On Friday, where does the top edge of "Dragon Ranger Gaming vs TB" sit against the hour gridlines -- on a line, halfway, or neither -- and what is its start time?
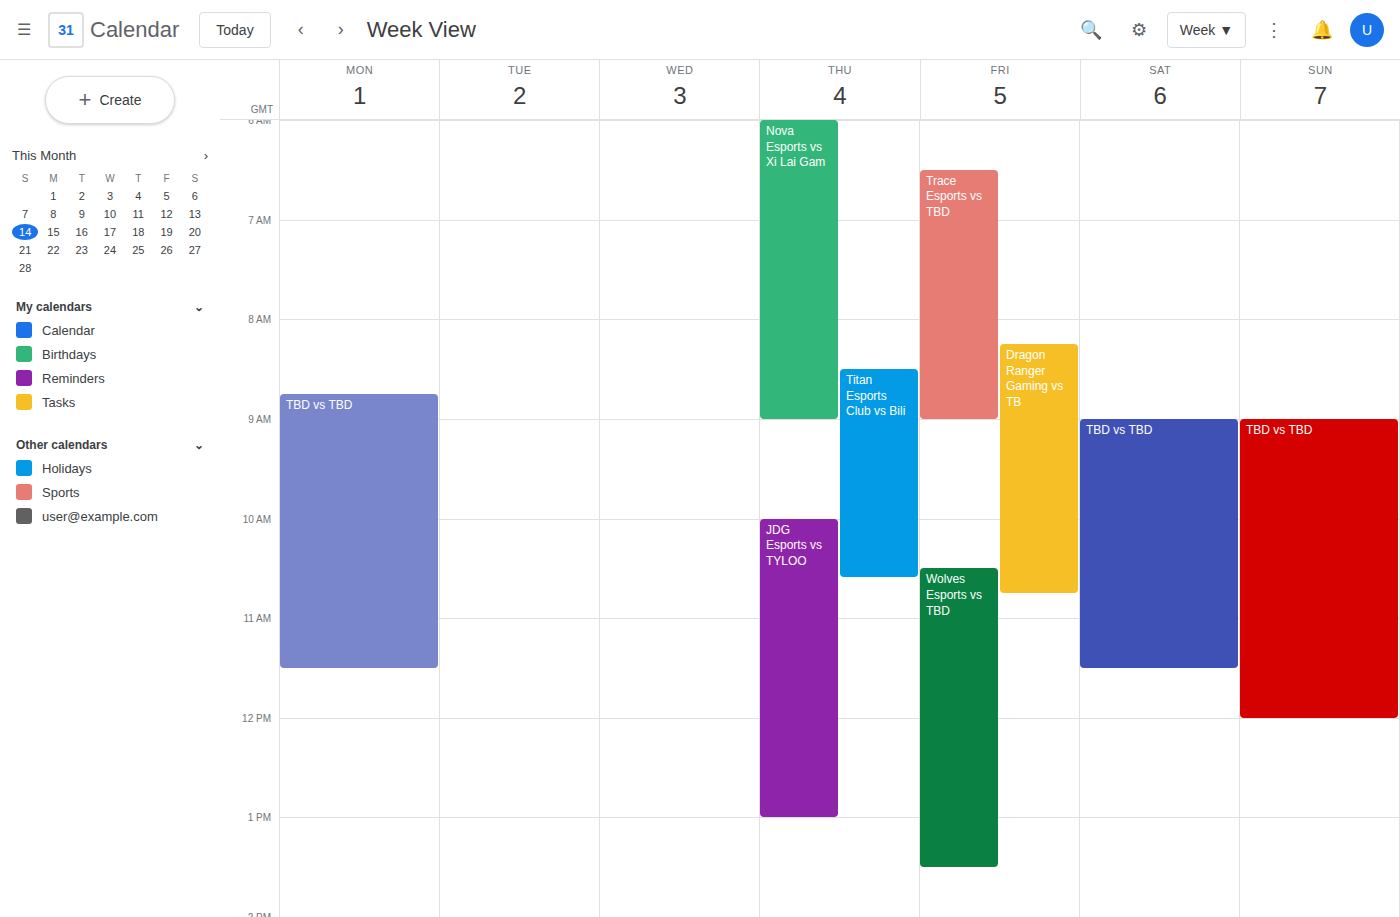
8:15 AM -- neither: a quarter of the way from the 8 AM line to the 9 AM line.